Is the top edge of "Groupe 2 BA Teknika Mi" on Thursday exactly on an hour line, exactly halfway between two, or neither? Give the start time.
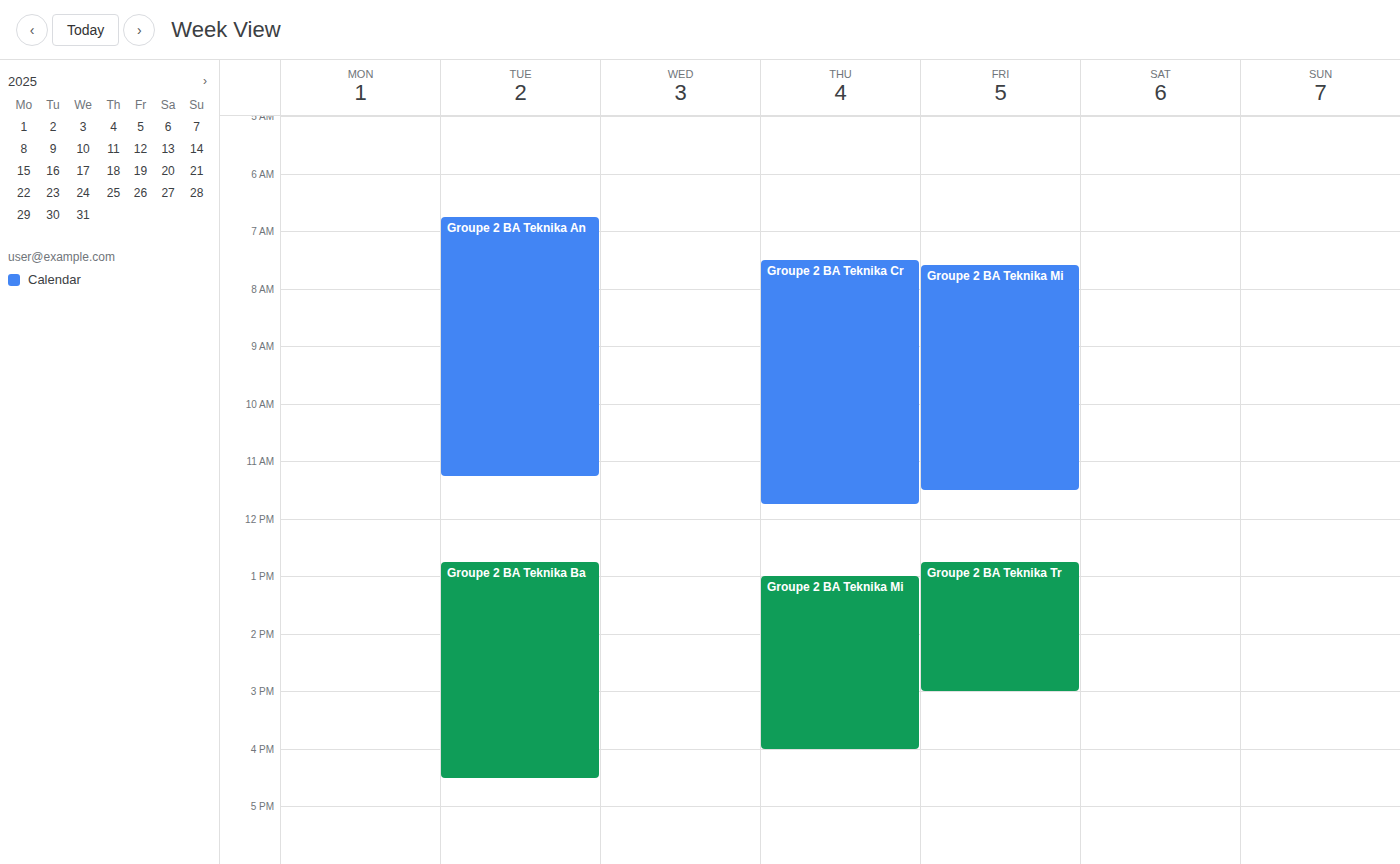
1:00 PM -- exactly on the 1 PM line.